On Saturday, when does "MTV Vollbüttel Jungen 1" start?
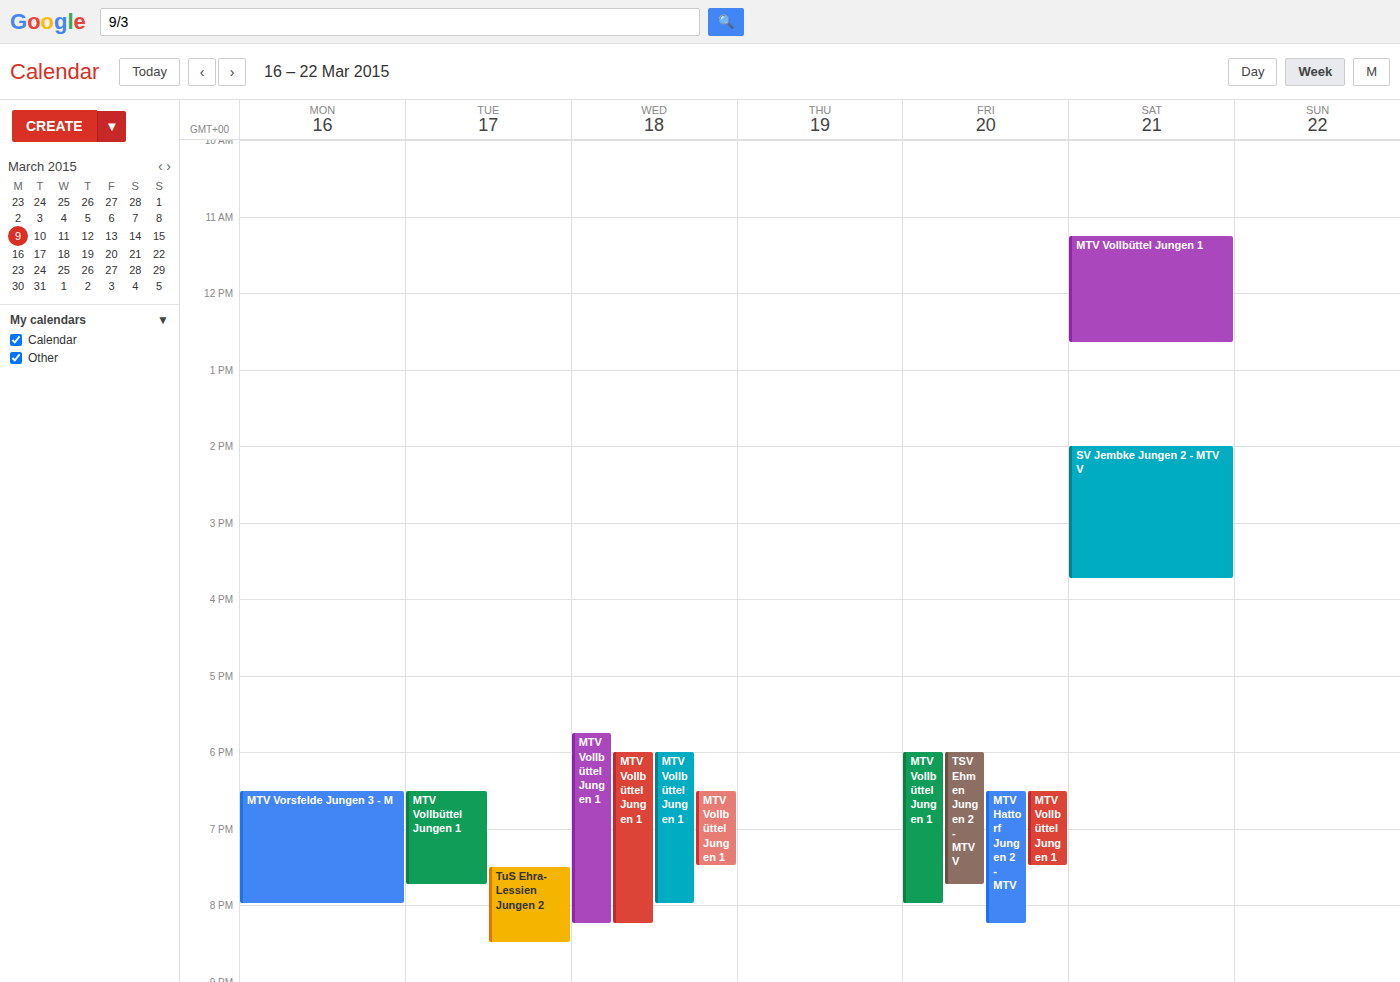
11:15 AM